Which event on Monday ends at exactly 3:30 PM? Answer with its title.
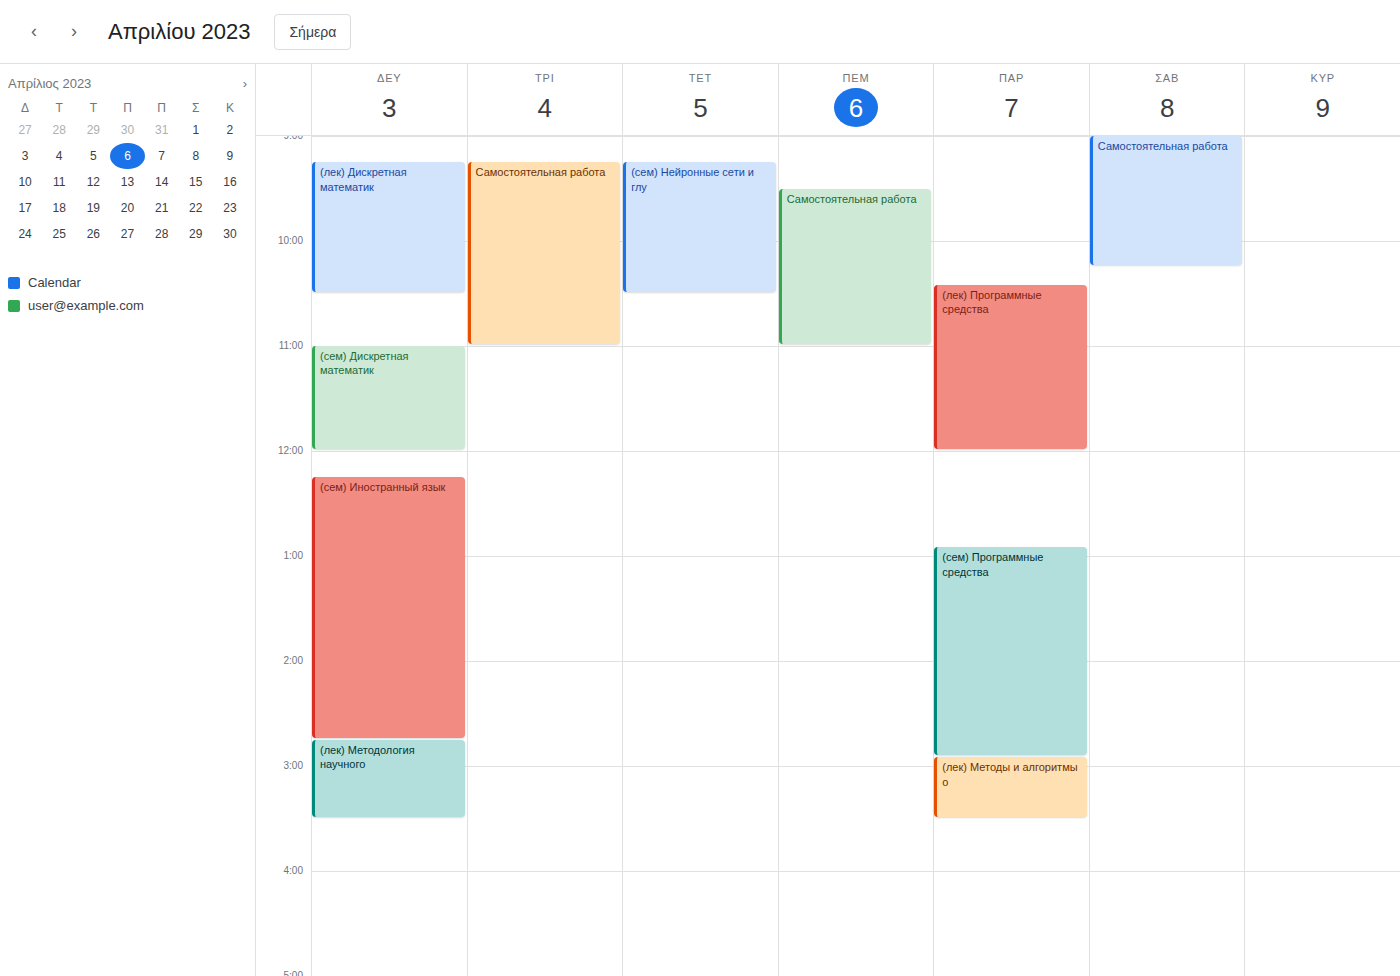
"(лек) Методология научного"